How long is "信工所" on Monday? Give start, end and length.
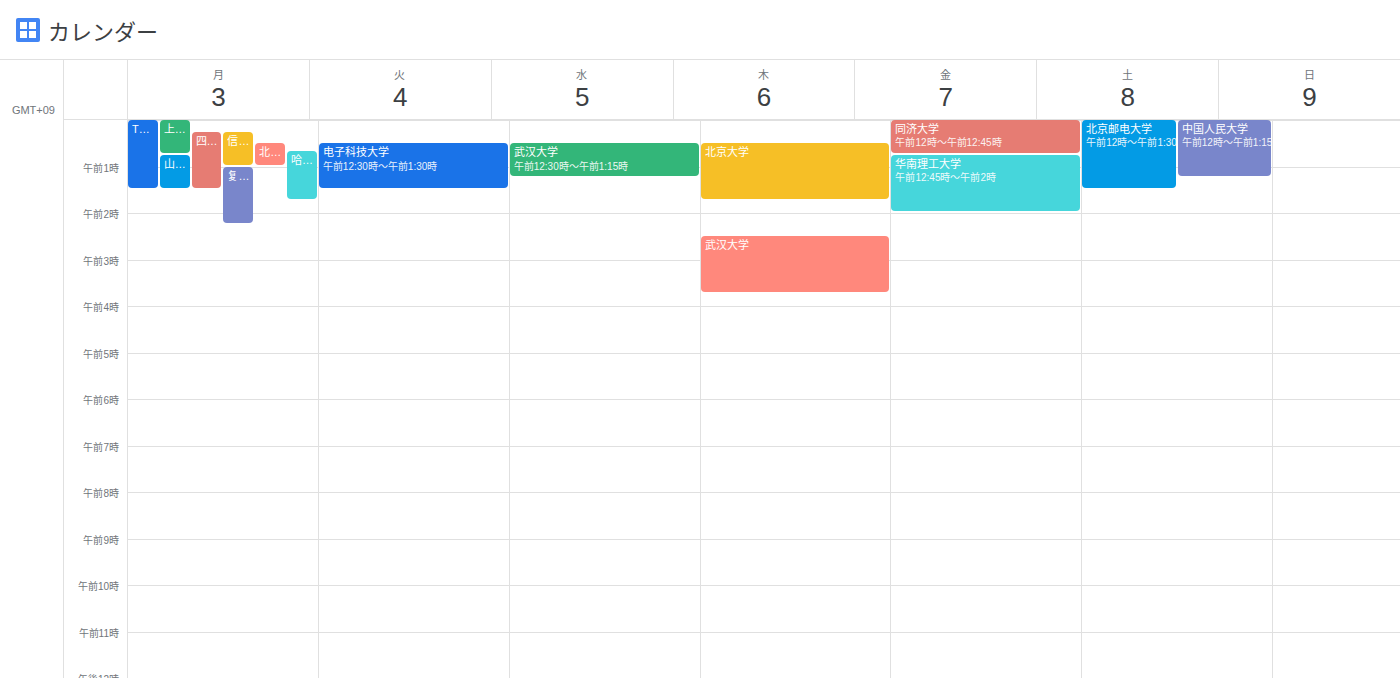
12:15 AM to 1:00 AM, 45 minutes